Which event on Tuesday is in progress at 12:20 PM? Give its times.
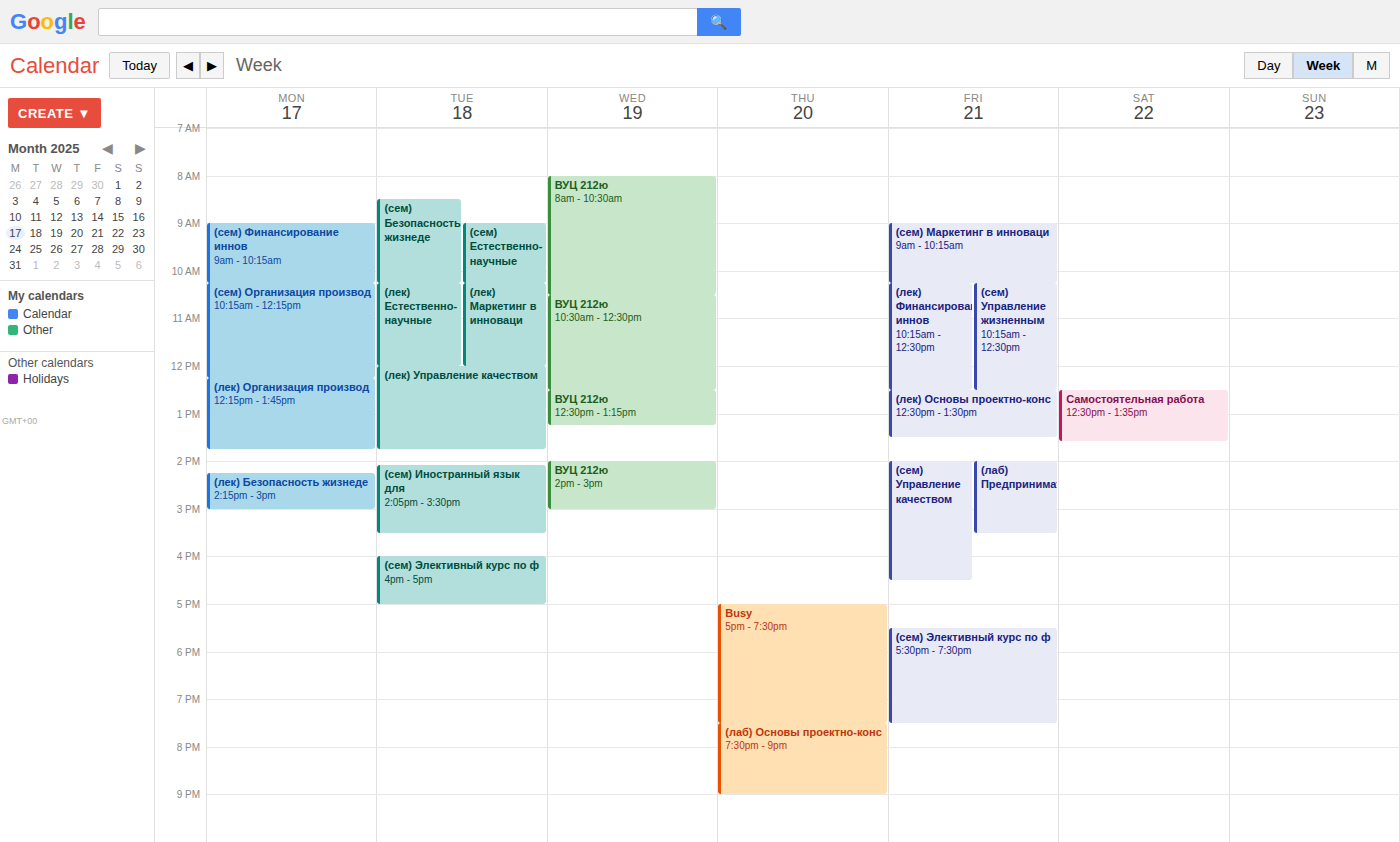
"(лек) Управление качеством", 12:00 PM to 1:45 PM